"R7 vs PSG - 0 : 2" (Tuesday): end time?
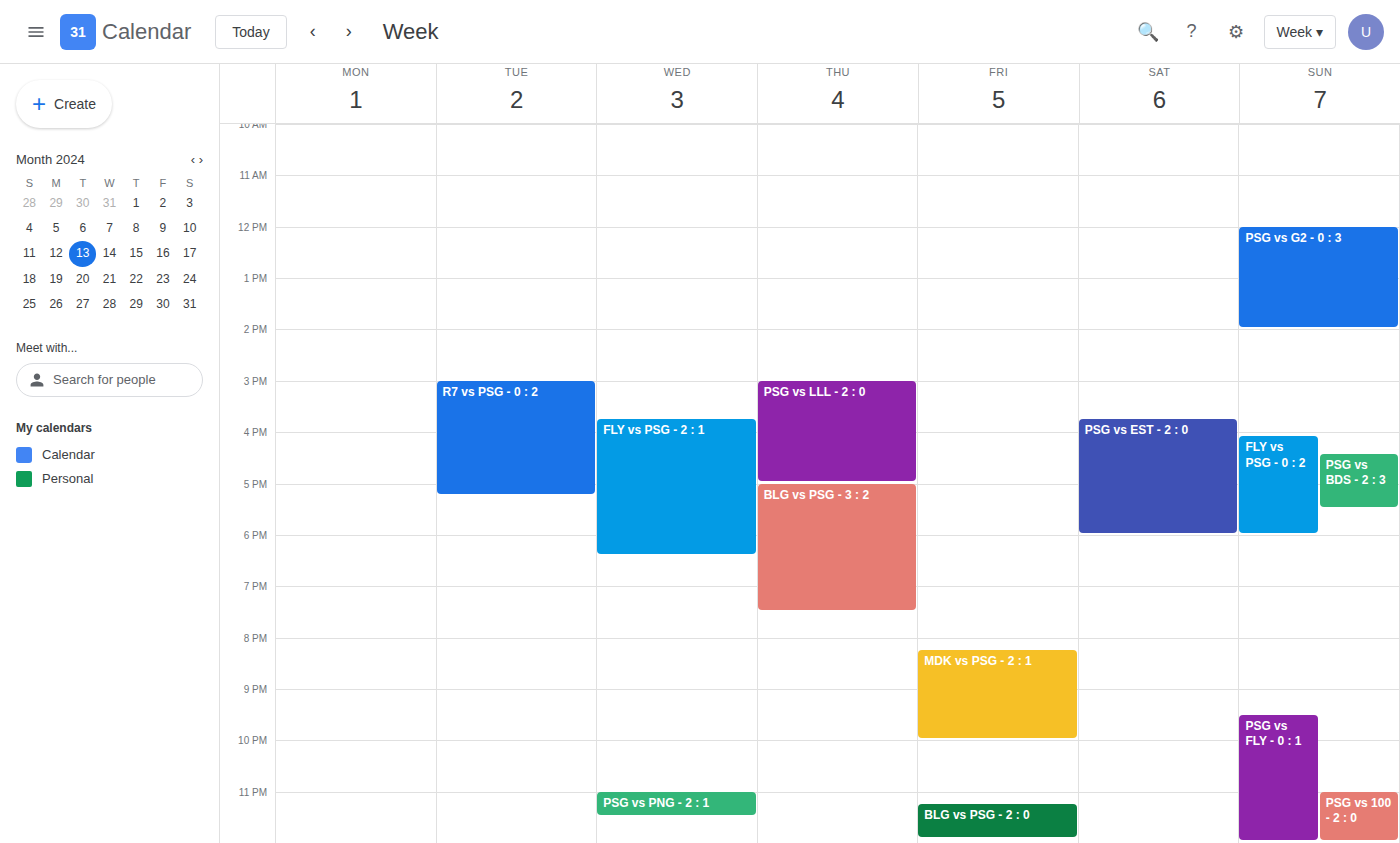
5:15 PM